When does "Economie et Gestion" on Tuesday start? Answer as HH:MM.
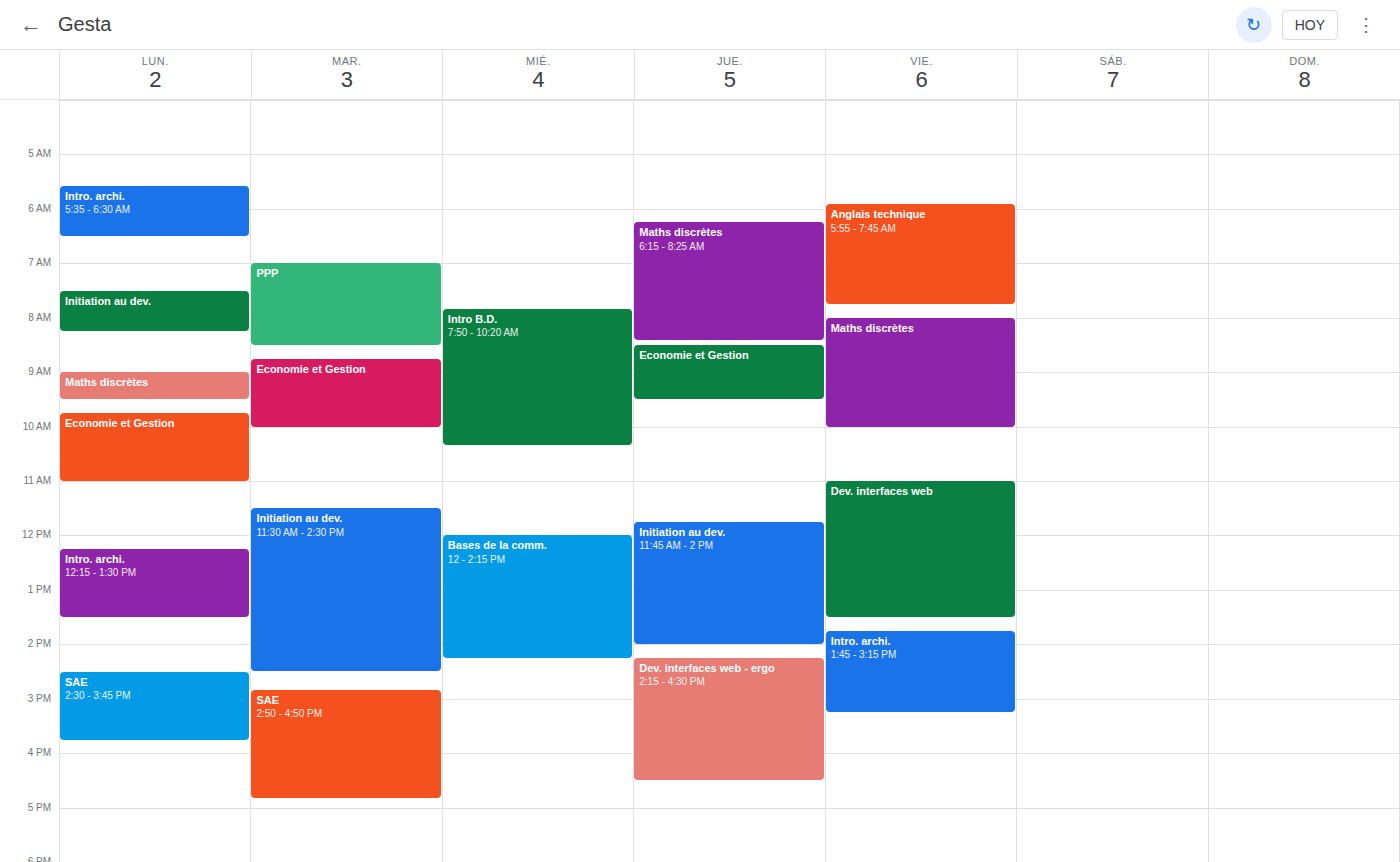
08:45